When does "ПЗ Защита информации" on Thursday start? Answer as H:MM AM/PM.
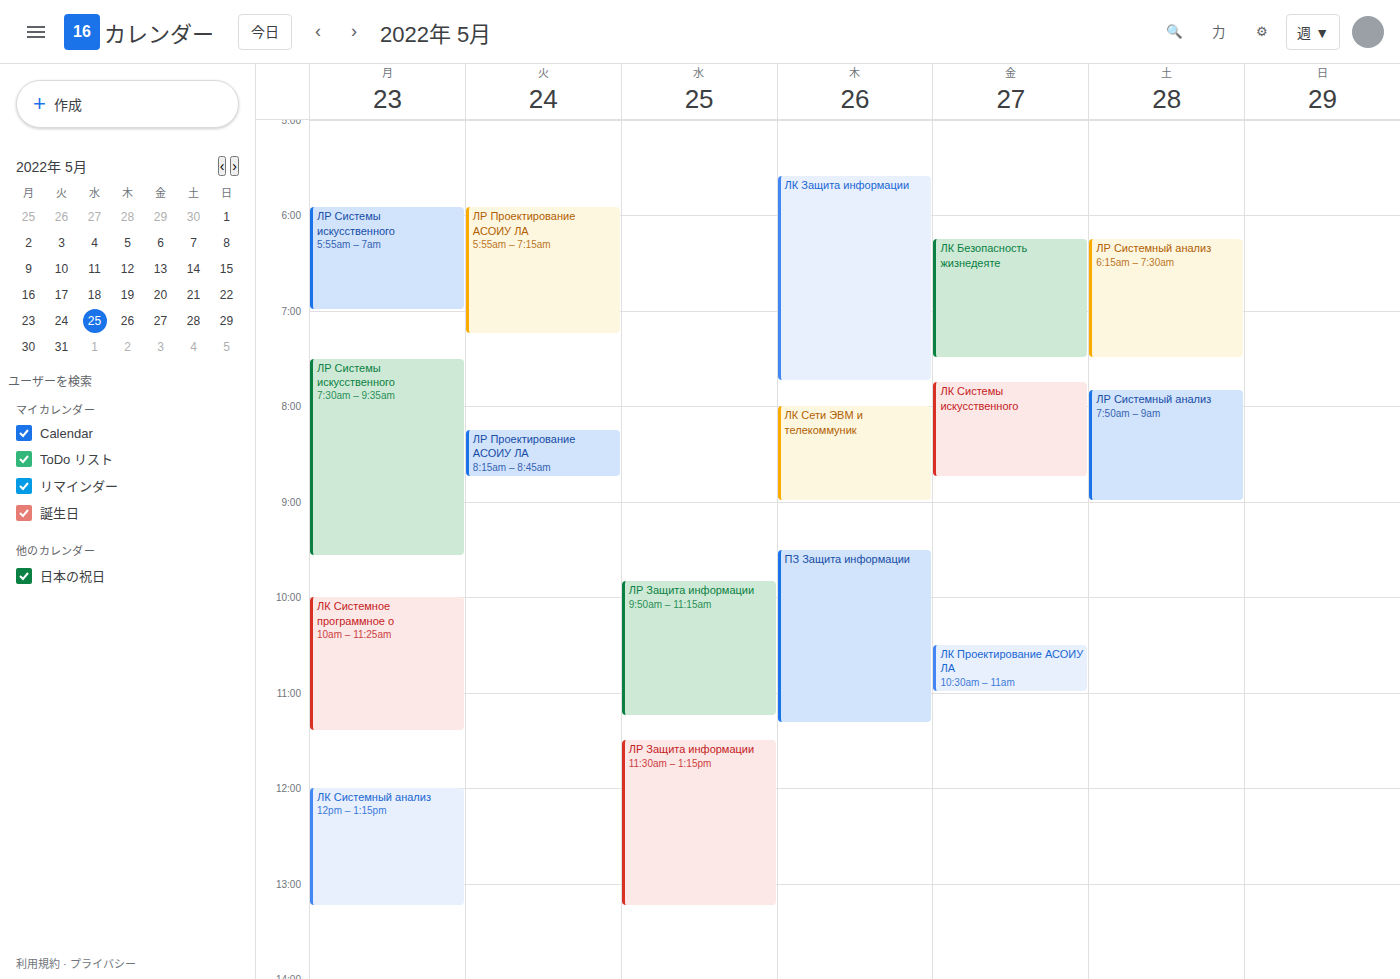
9:30 AM